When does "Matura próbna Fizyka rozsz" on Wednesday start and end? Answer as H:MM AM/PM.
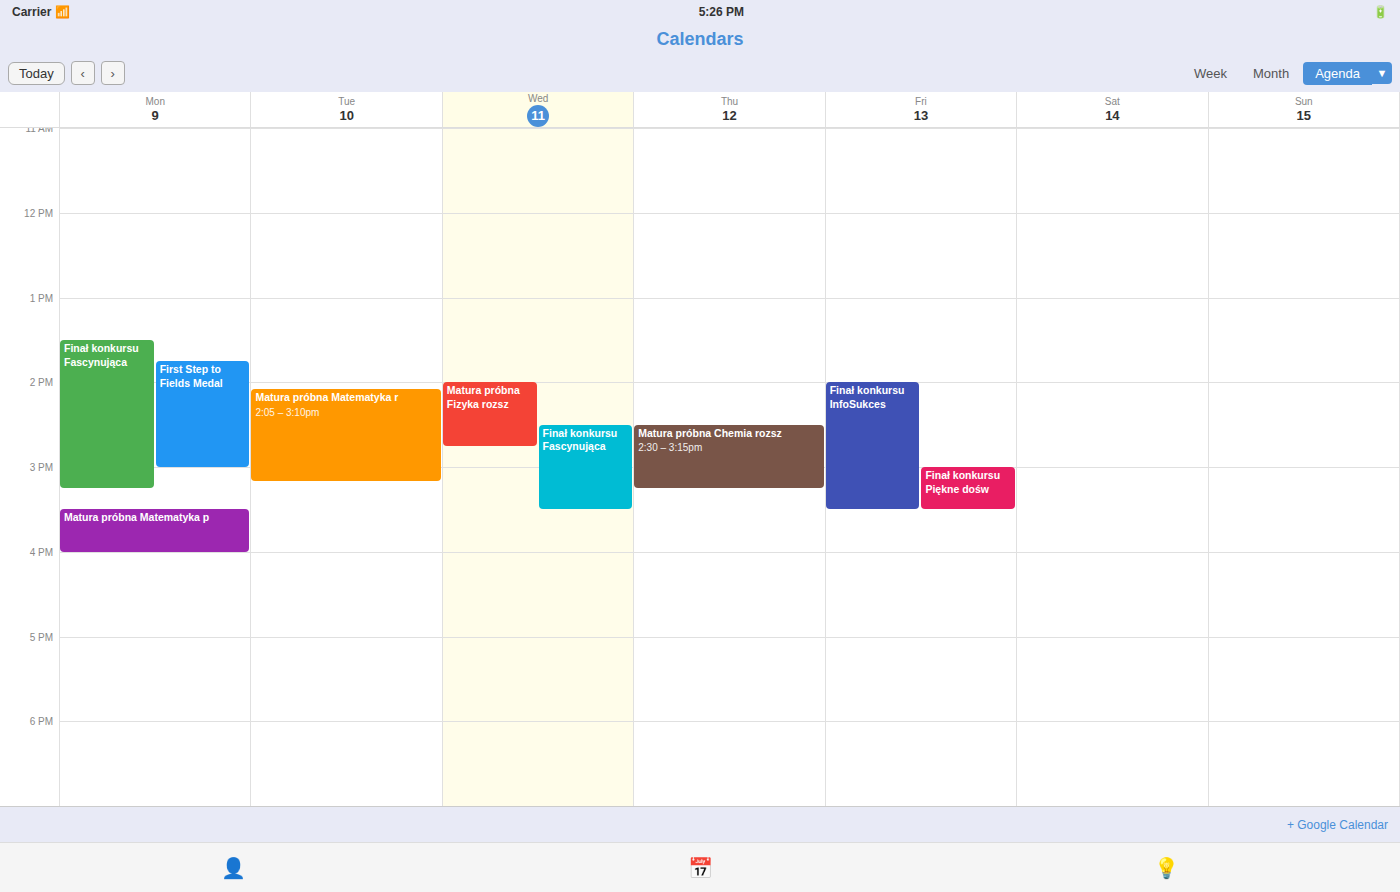
2:00 PM to 2:45 PM